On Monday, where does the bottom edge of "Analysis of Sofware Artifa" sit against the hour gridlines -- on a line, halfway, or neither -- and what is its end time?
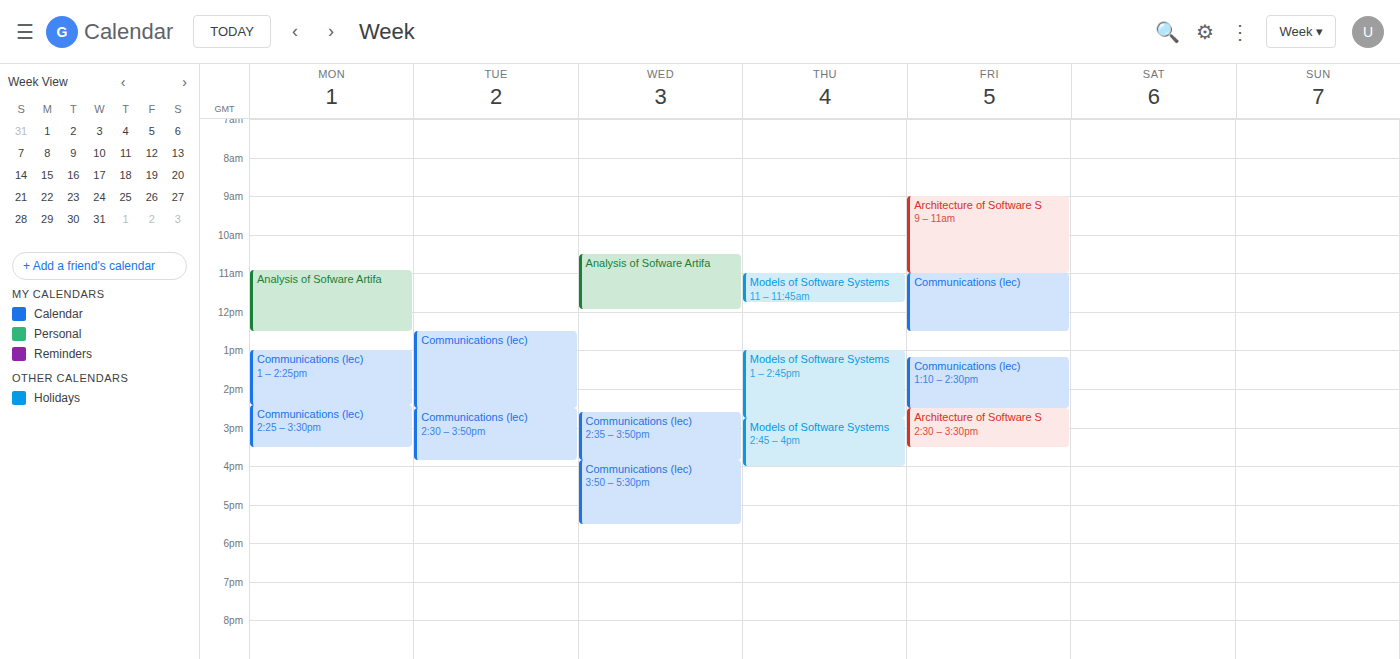
12:30 -- halfway between the 12:00 and 13:00 lines.